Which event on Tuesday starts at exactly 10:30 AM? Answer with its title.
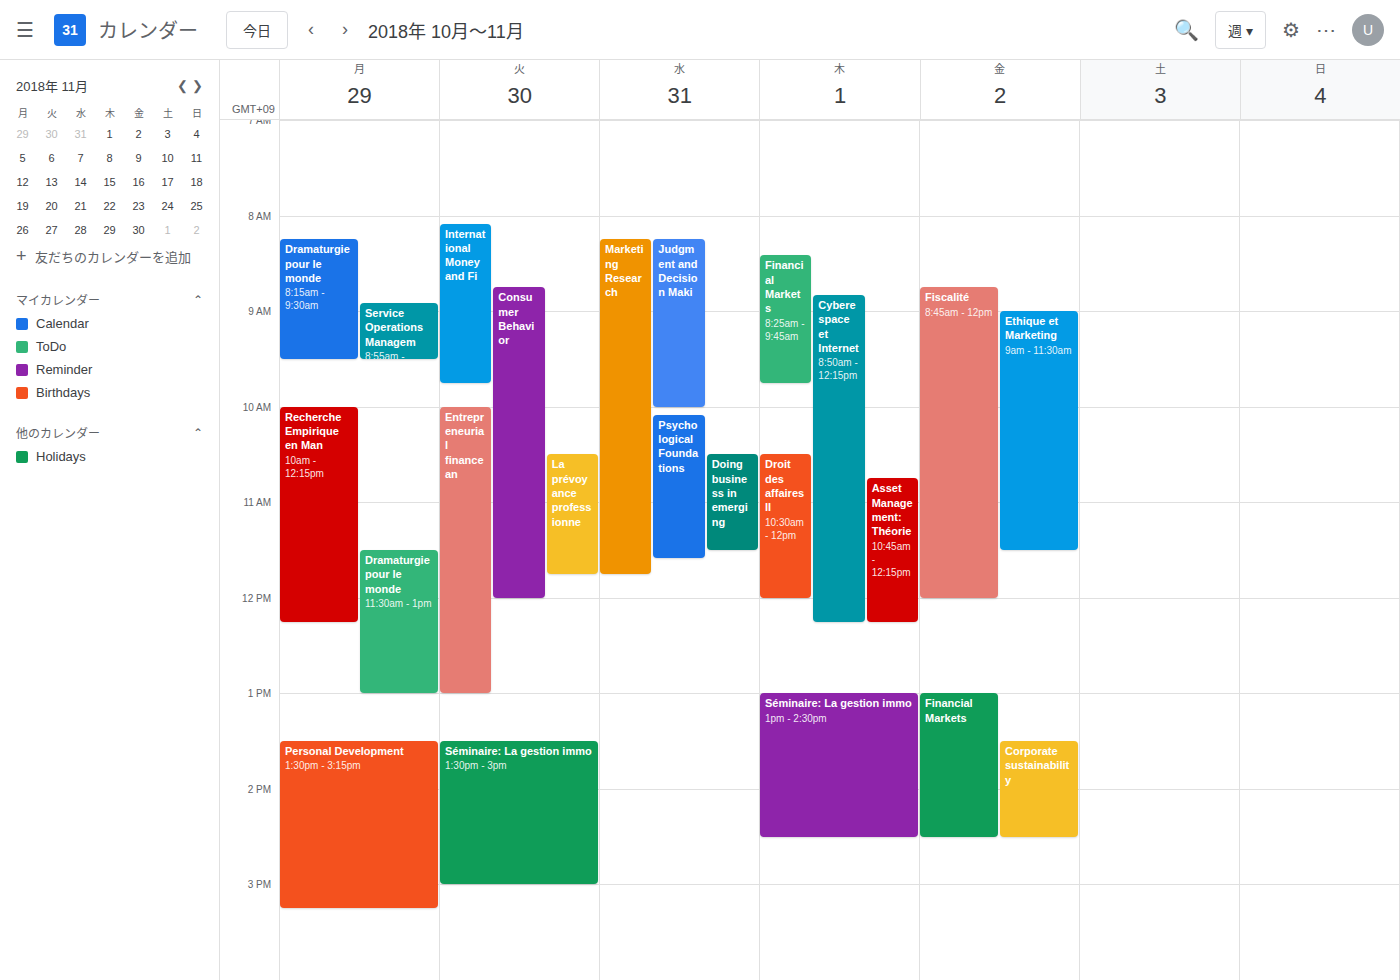
"La prévoyance professionne"